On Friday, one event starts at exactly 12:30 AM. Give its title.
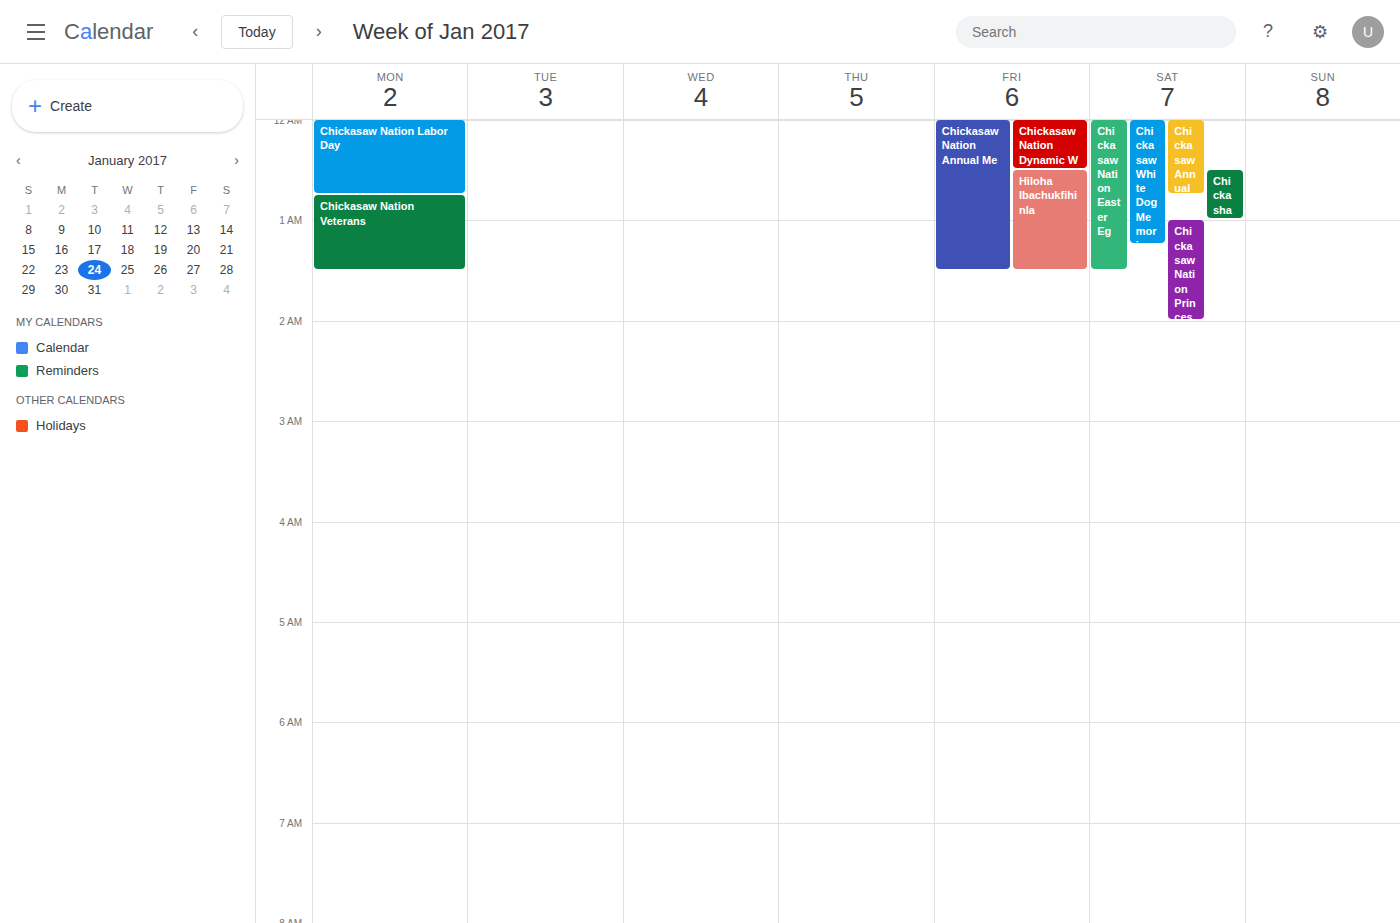
"Hiloha Ibachukfihinla"